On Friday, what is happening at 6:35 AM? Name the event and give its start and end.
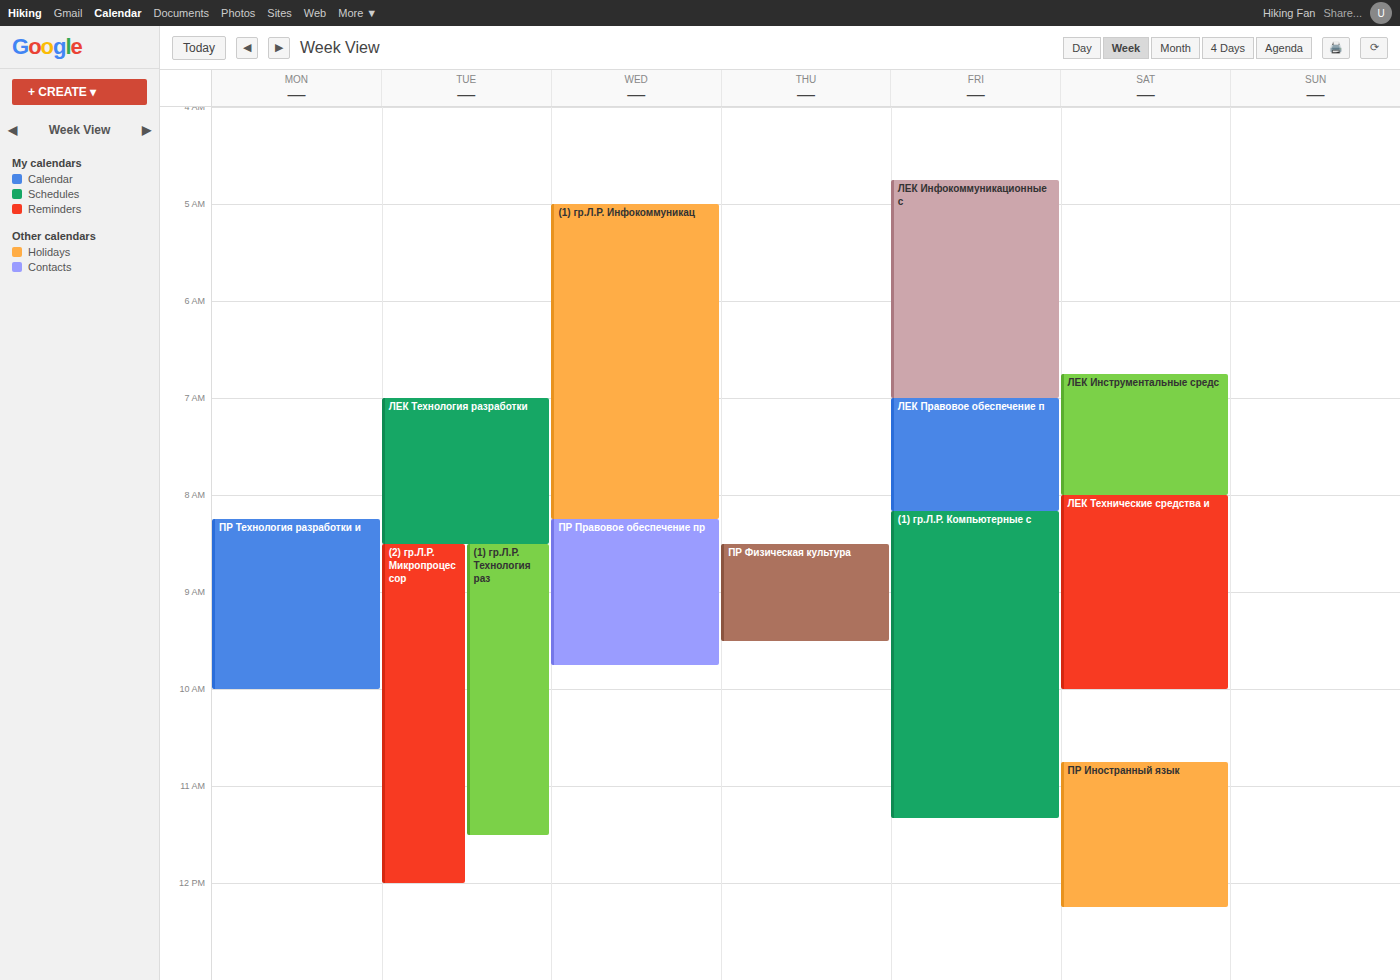
"ЛЕК Инфокоммуникационные с", 4:45 AM to 7:00 AM